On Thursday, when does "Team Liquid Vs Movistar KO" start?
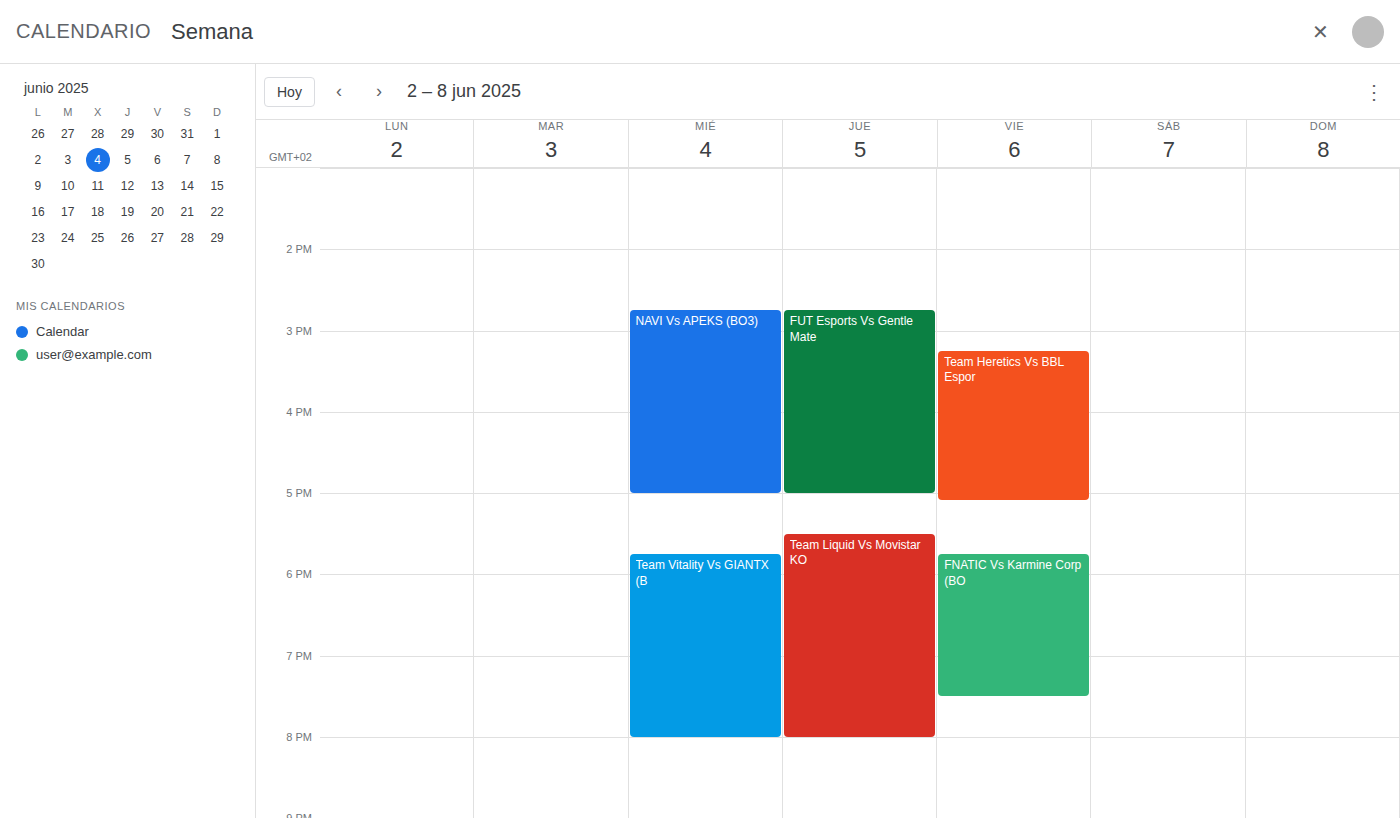
5:30 PM